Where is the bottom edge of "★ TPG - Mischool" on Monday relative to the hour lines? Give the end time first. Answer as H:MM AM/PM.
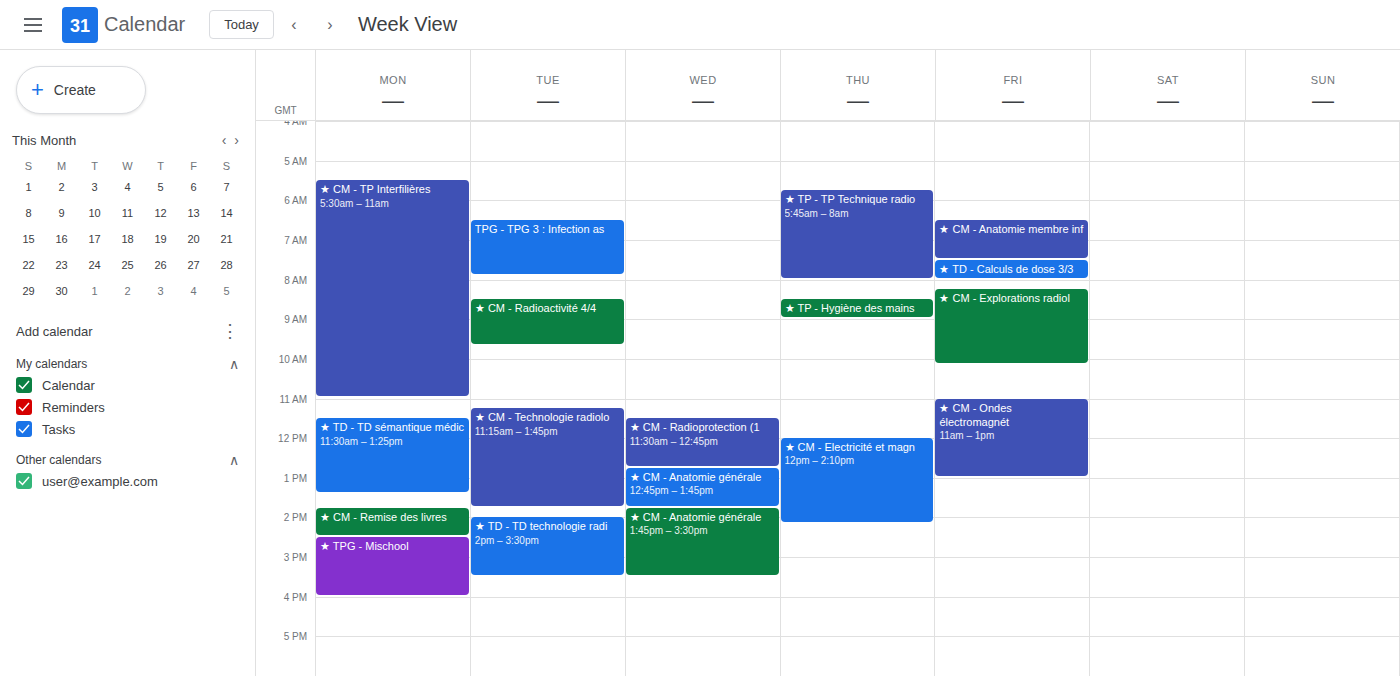
4:00 PM -- exactly on the 4 PM line.